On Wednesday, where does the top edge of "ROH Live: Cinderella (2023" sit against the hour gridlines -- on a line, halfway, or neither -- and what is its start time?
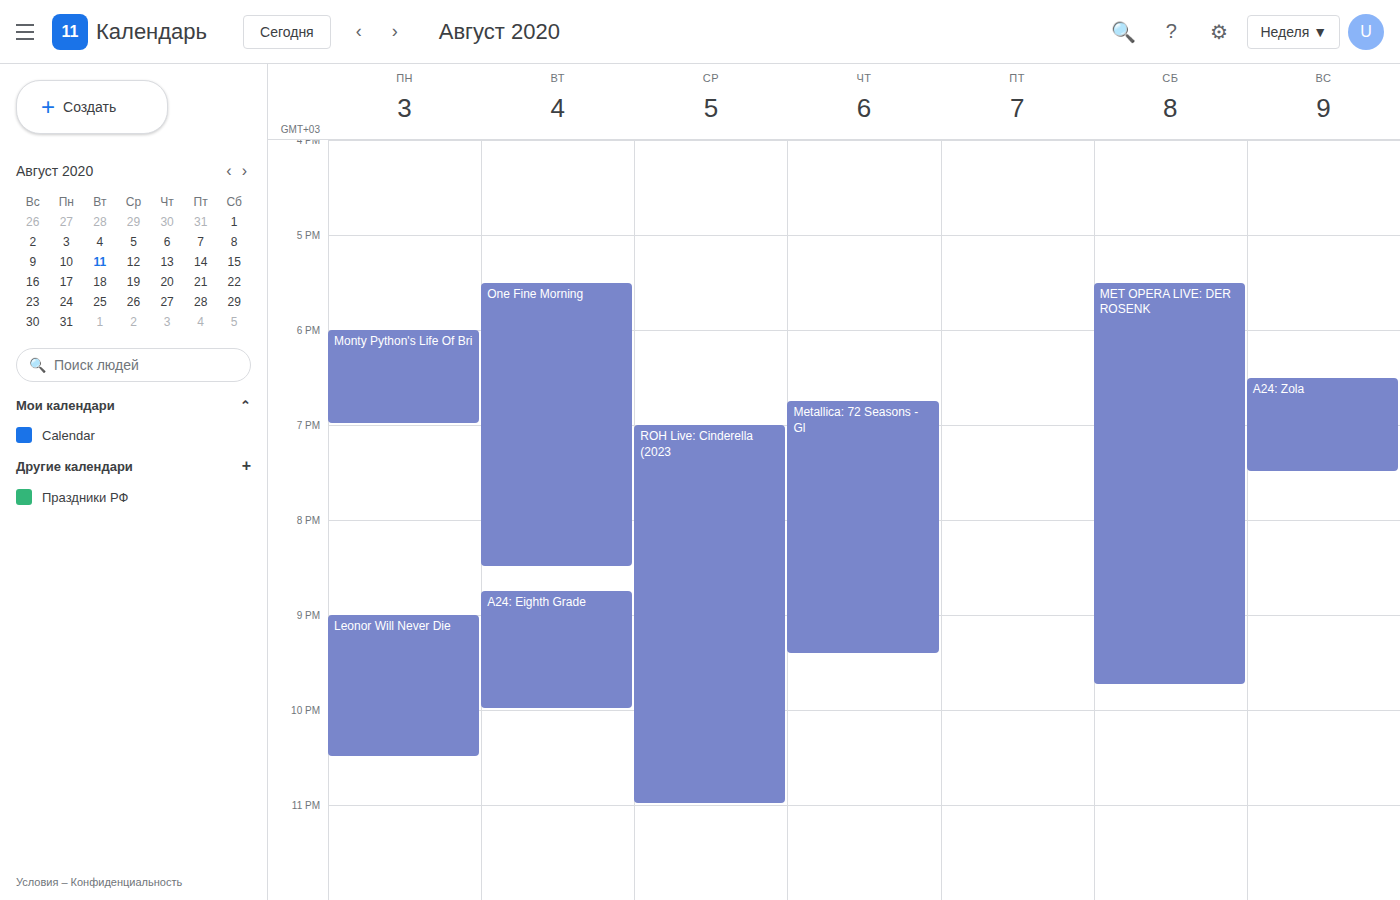
19:00 -- exactly on the 19:00 line.